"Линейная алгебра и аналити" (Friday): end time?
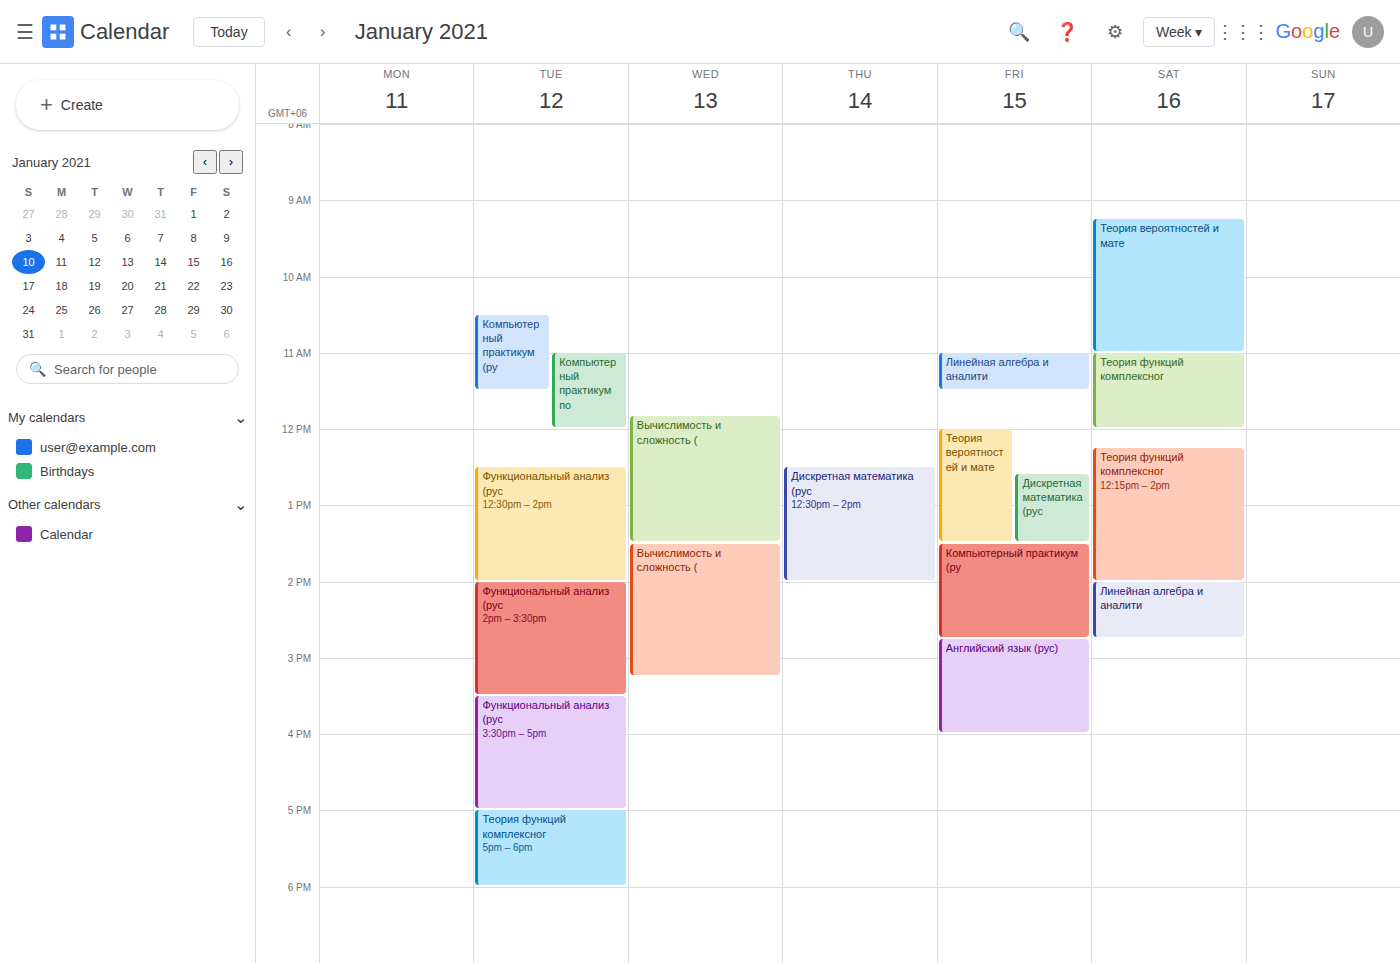
11:30 AM